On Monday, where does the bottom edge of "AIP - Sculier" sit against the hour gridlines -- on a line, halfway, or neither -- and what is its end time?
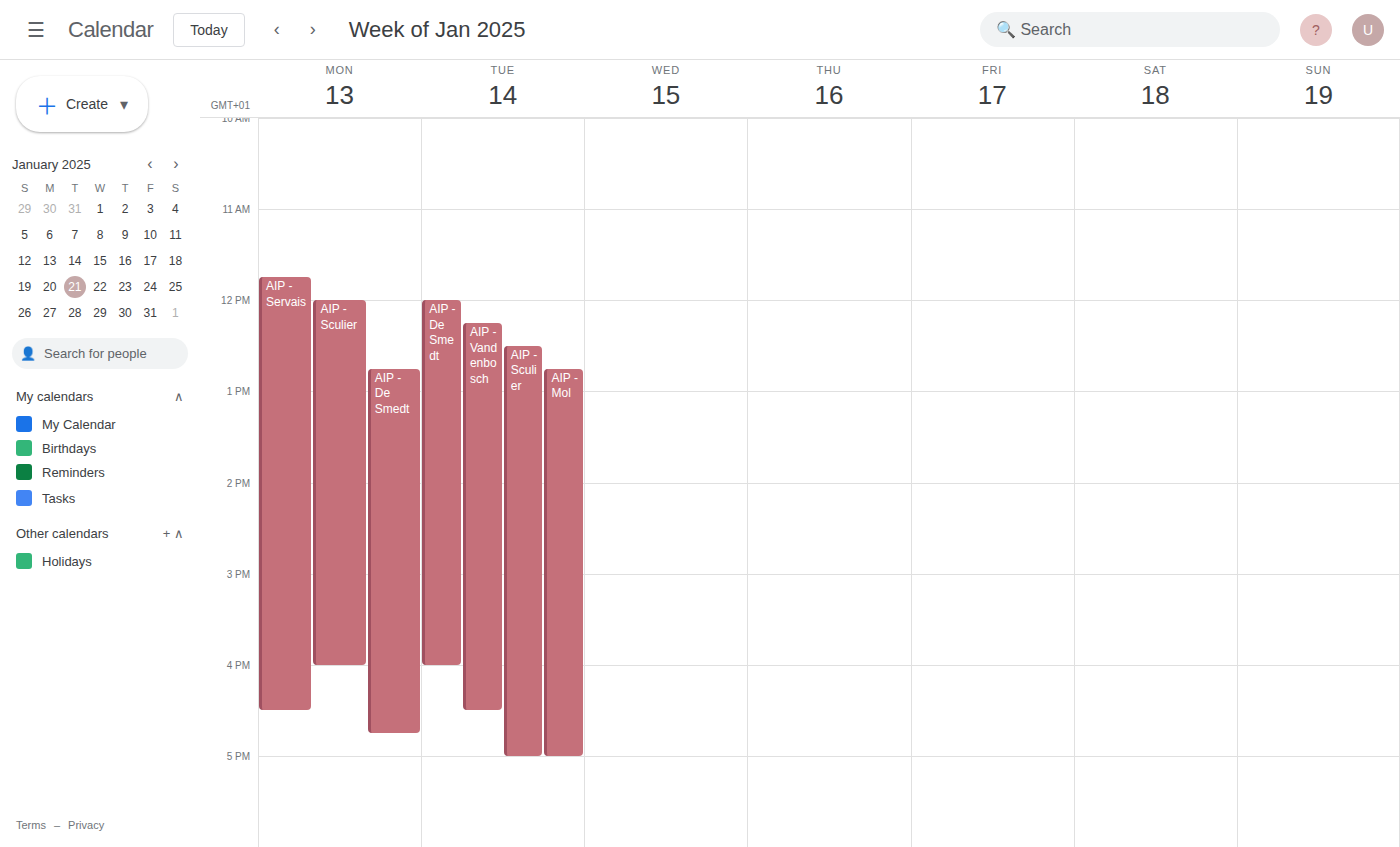
4:00 PM -- exactly on the 4 PM line.